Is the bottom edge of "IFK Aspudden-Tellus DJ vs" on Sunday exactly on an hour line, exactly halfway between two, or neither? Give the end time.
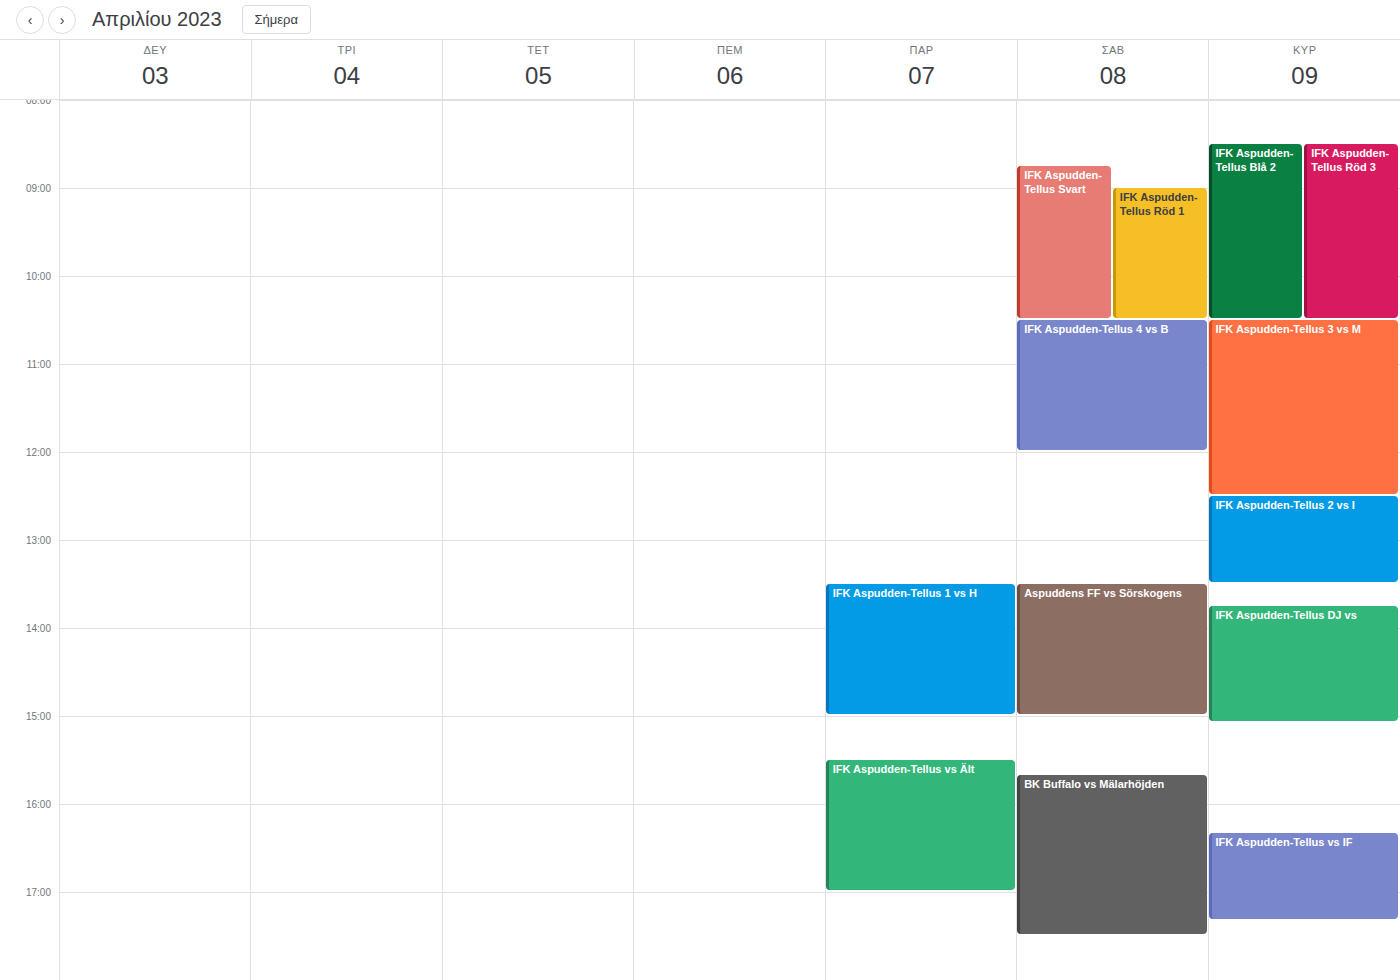
3:05 PM -- neither: 5 minutes below the 3 PM line and 55 minutes above the 4 PM line.